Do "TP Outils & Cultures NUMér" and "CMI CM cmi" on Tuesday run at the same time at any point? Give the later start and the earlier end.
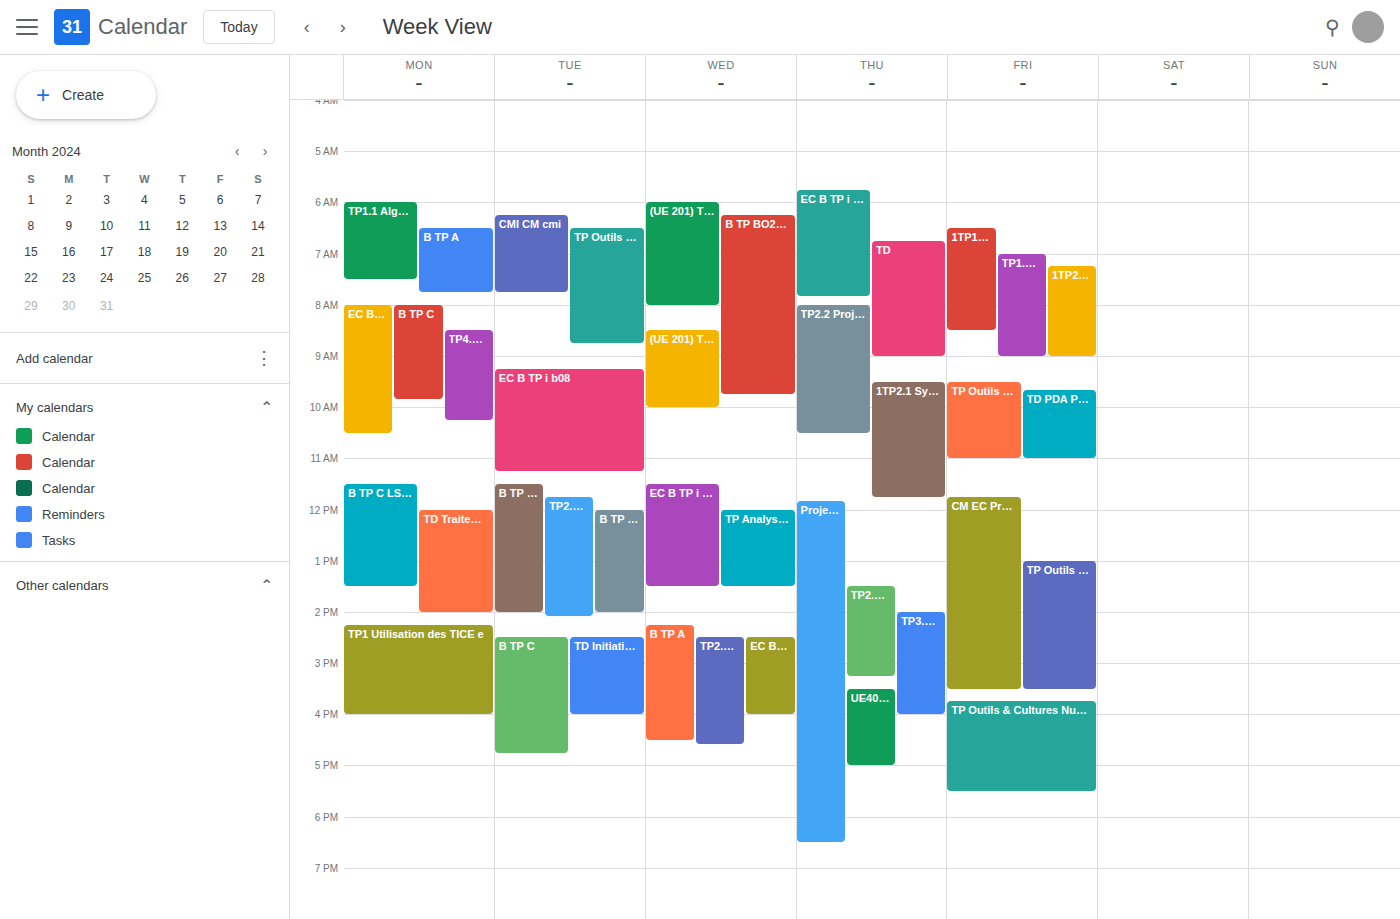
"TP Outils & Cultures NUMér" starts at 6:30 AM, before "CMI CM cmi" ends at 7:45 AM -- they overlap.